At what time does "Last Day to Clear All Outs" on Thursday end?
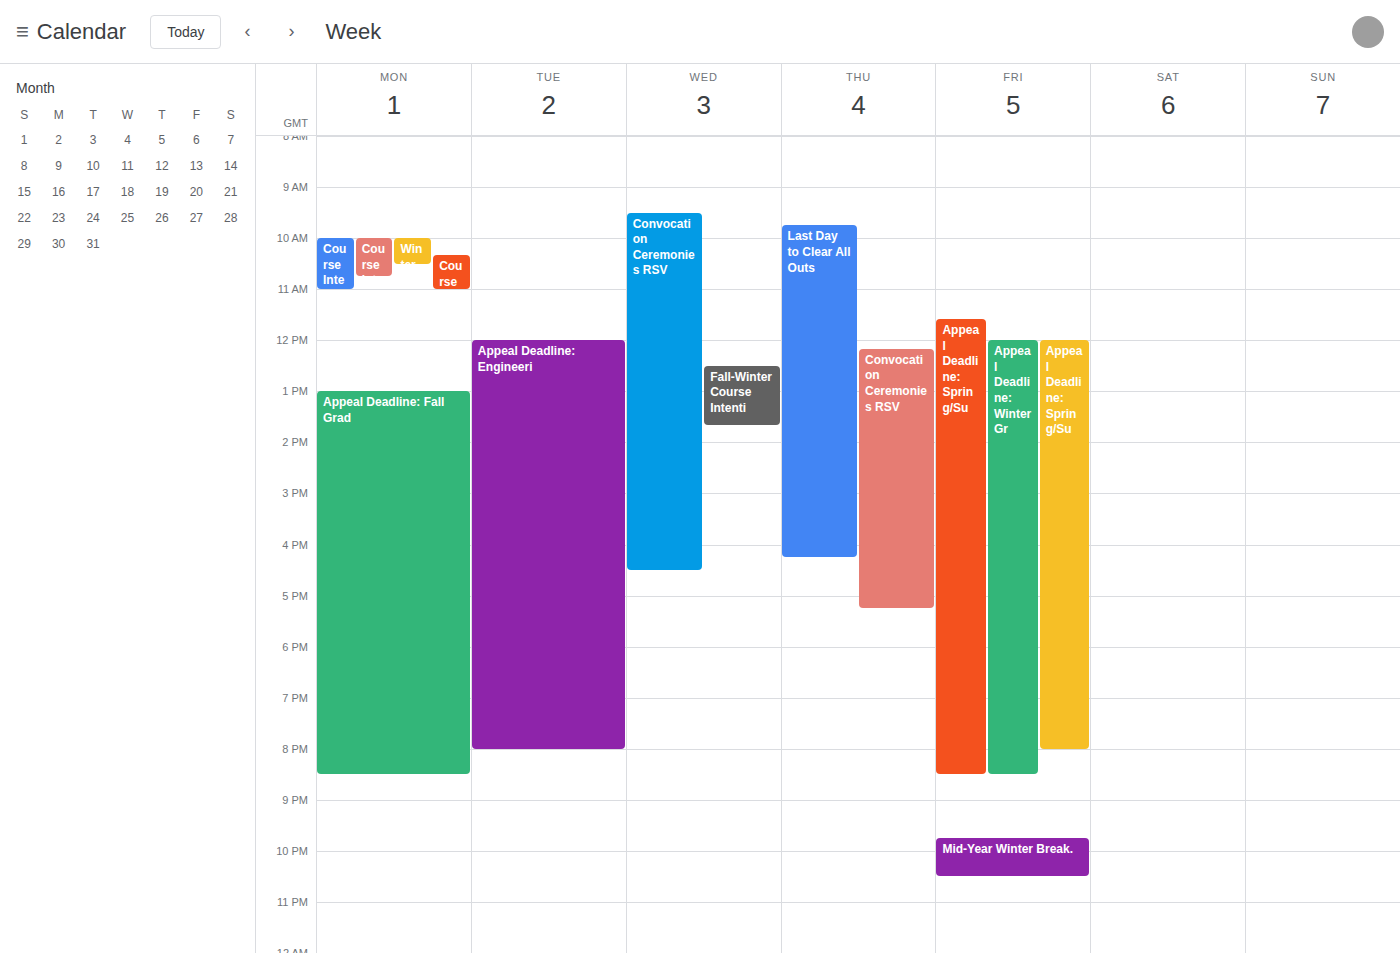
4:15 PM